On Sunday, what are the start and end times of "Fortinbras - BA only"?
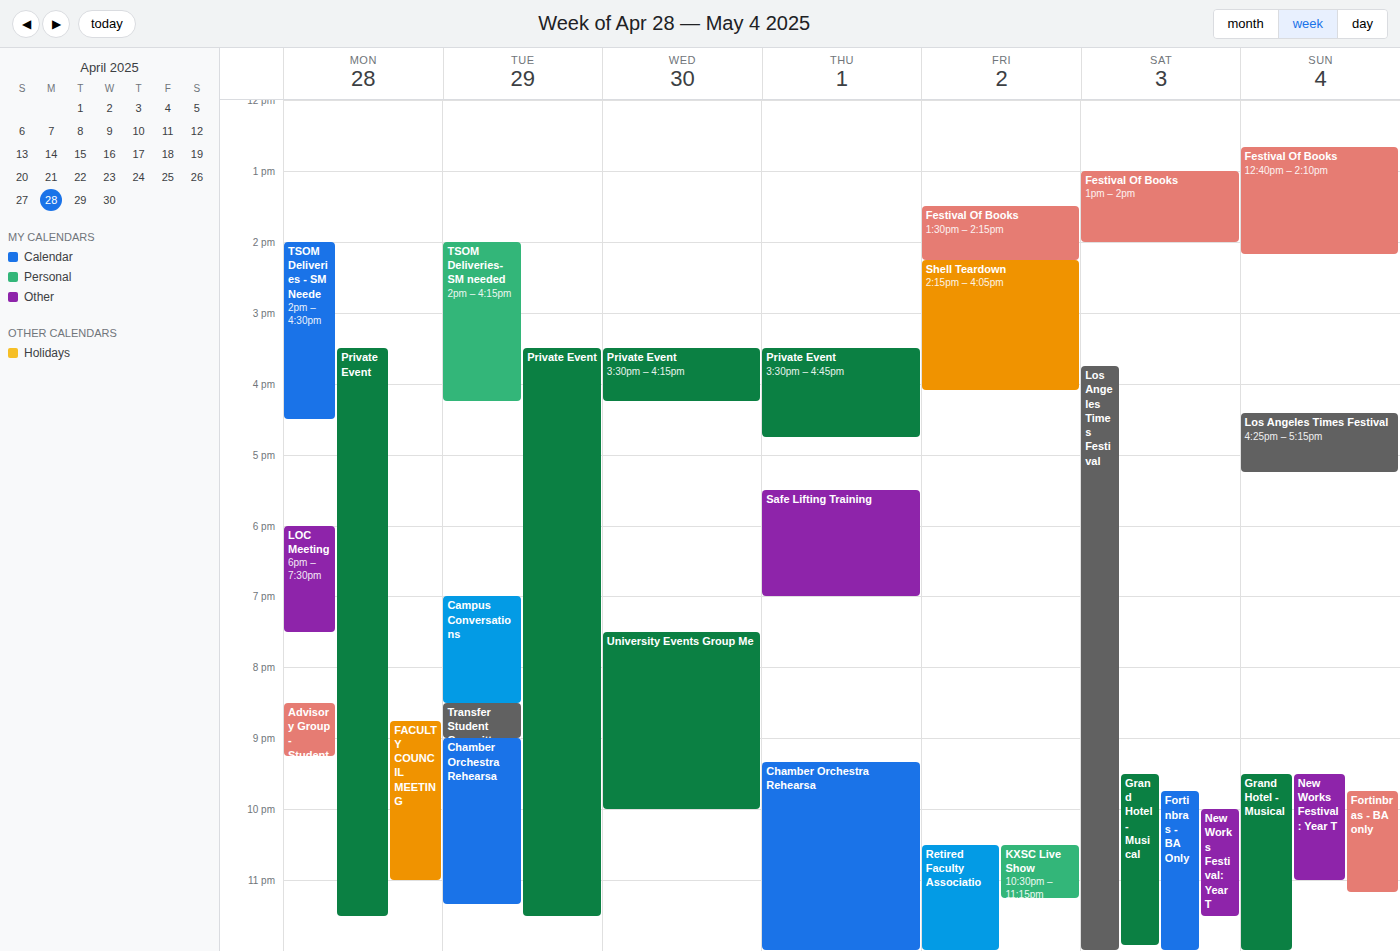
21:45 to 23:10